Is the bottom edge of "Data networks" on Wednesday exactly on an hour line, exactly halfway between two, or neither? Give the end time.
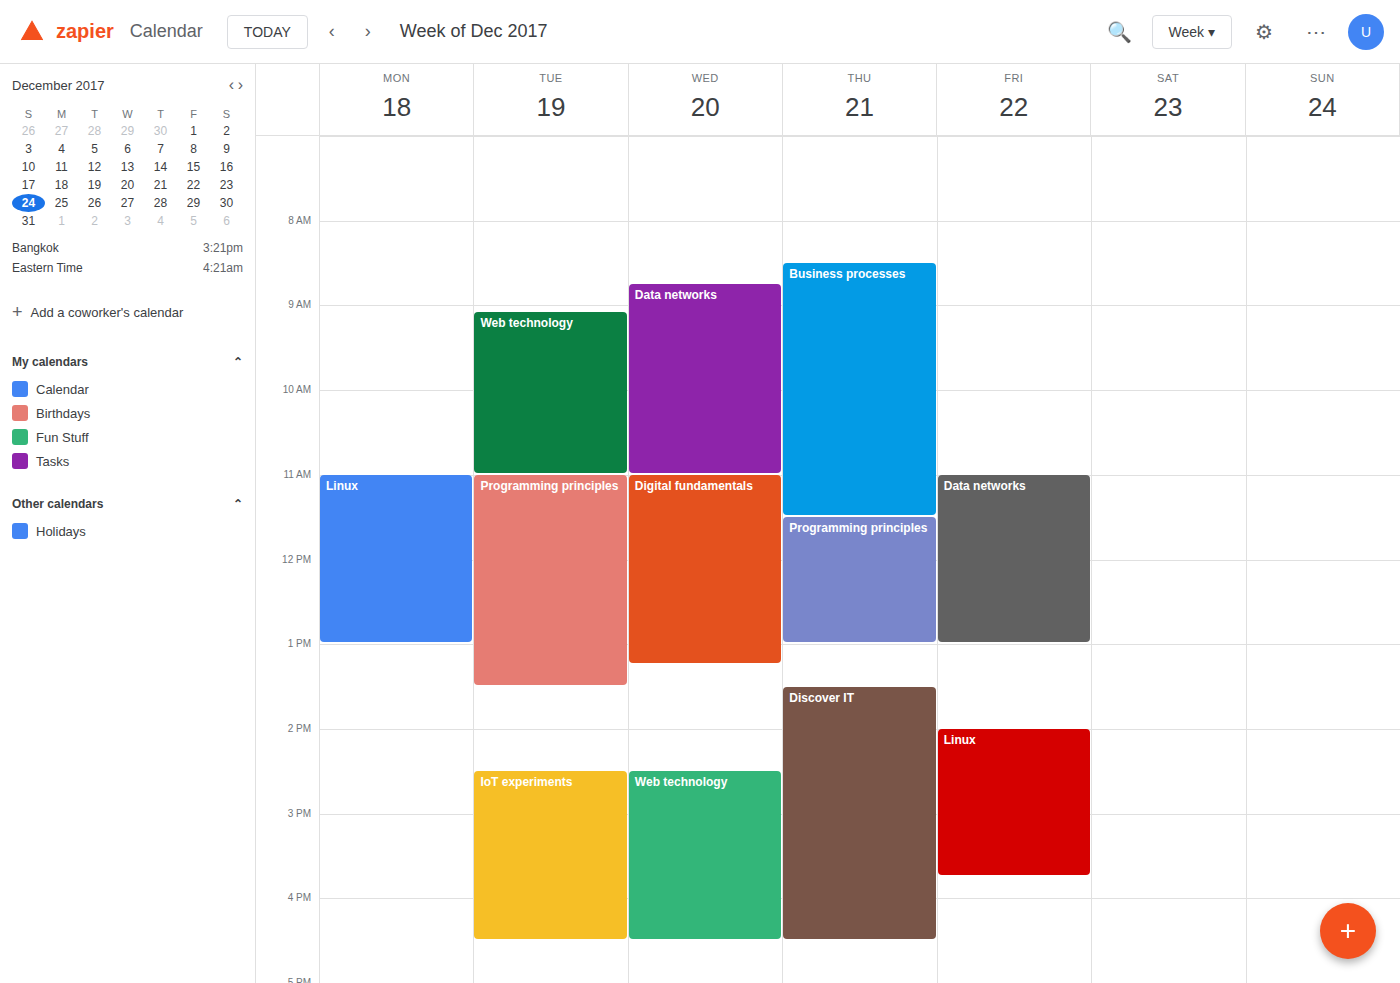
11:00 -- exactly on the 11:00 line.